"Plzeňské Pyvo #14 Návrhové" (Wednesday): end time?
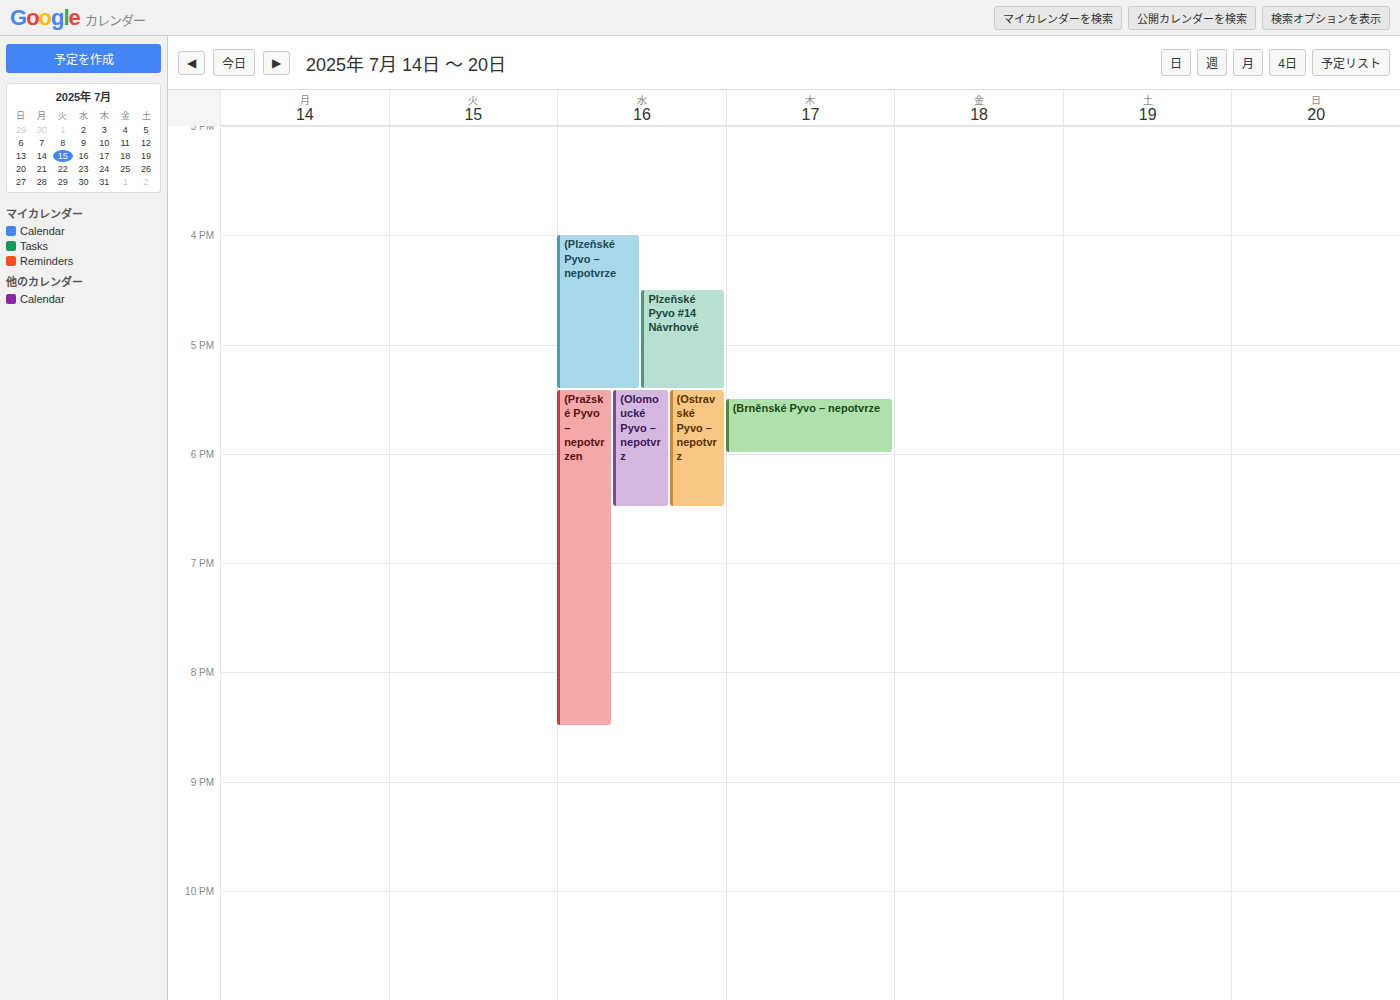
5:25 PM